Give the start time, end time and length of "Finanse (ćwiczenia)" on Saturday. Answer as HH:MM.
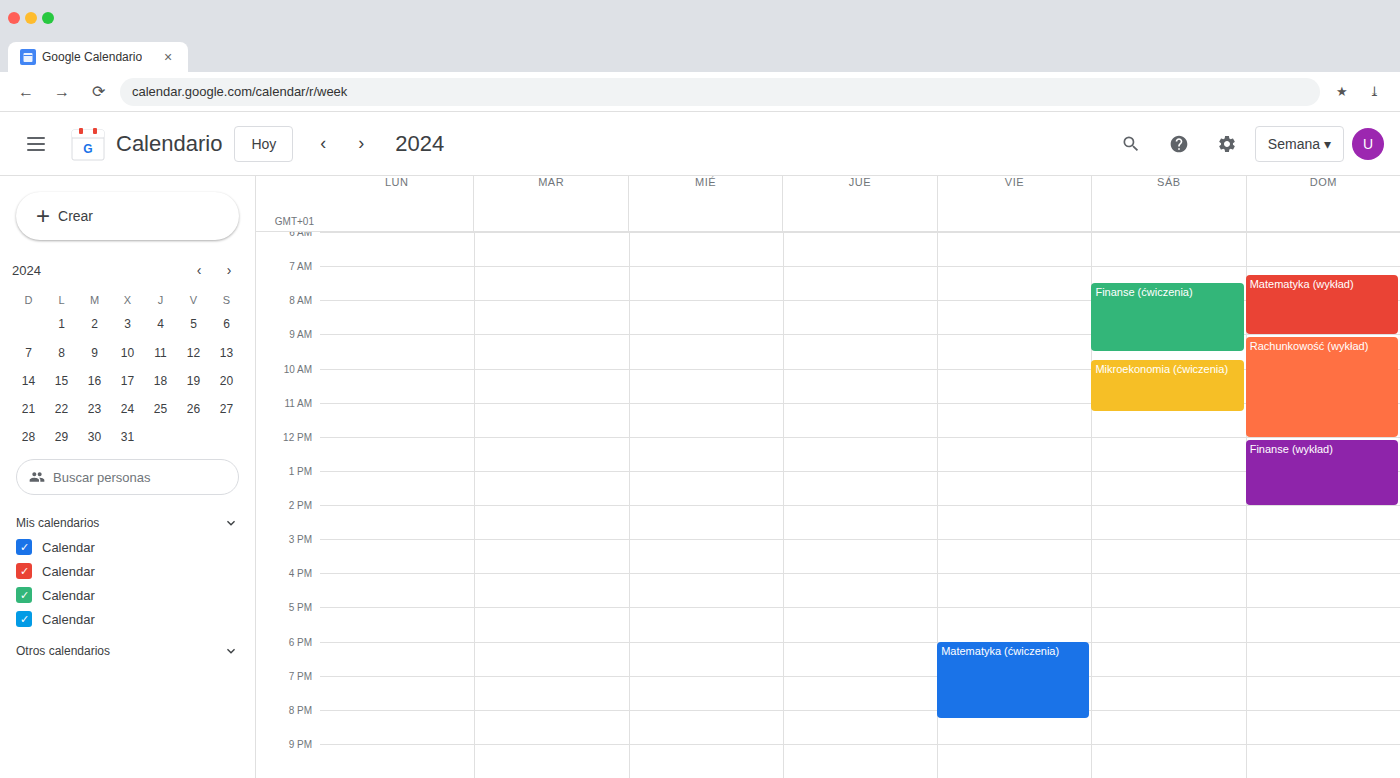
07:30 to 09:30, 2 hours